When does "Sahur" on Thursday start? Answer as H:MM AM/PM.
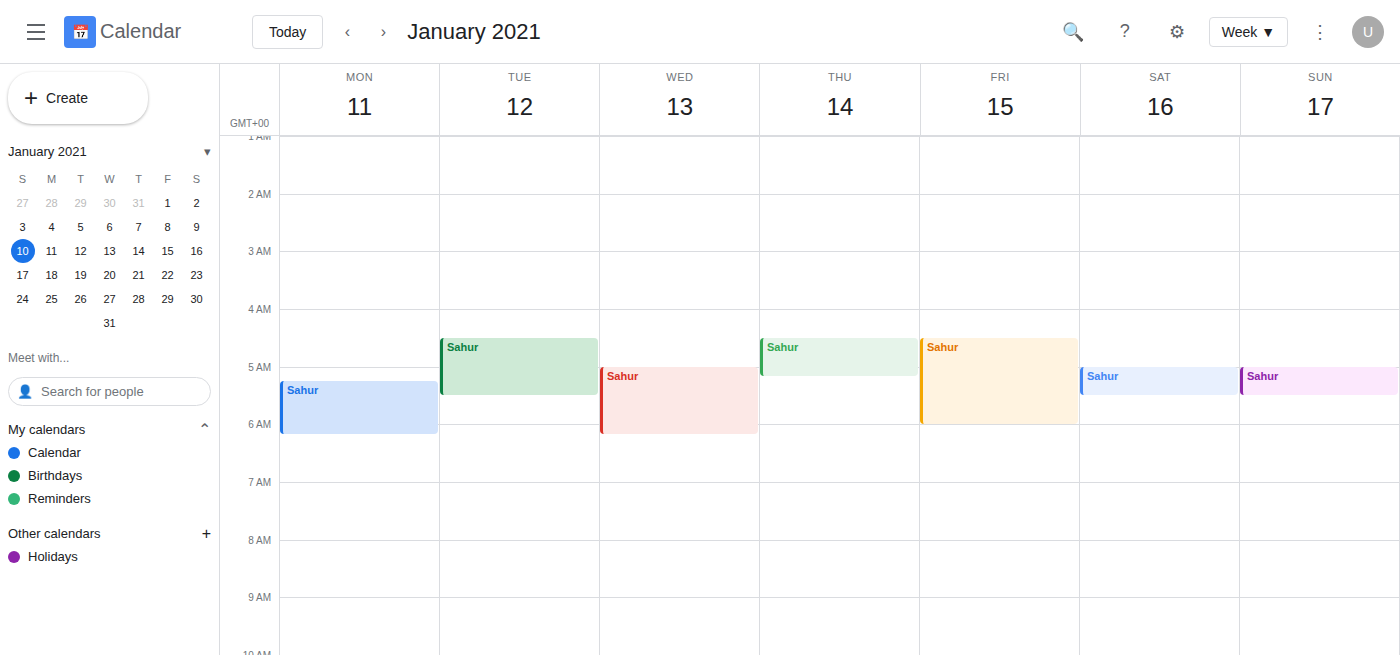
4:30 AM